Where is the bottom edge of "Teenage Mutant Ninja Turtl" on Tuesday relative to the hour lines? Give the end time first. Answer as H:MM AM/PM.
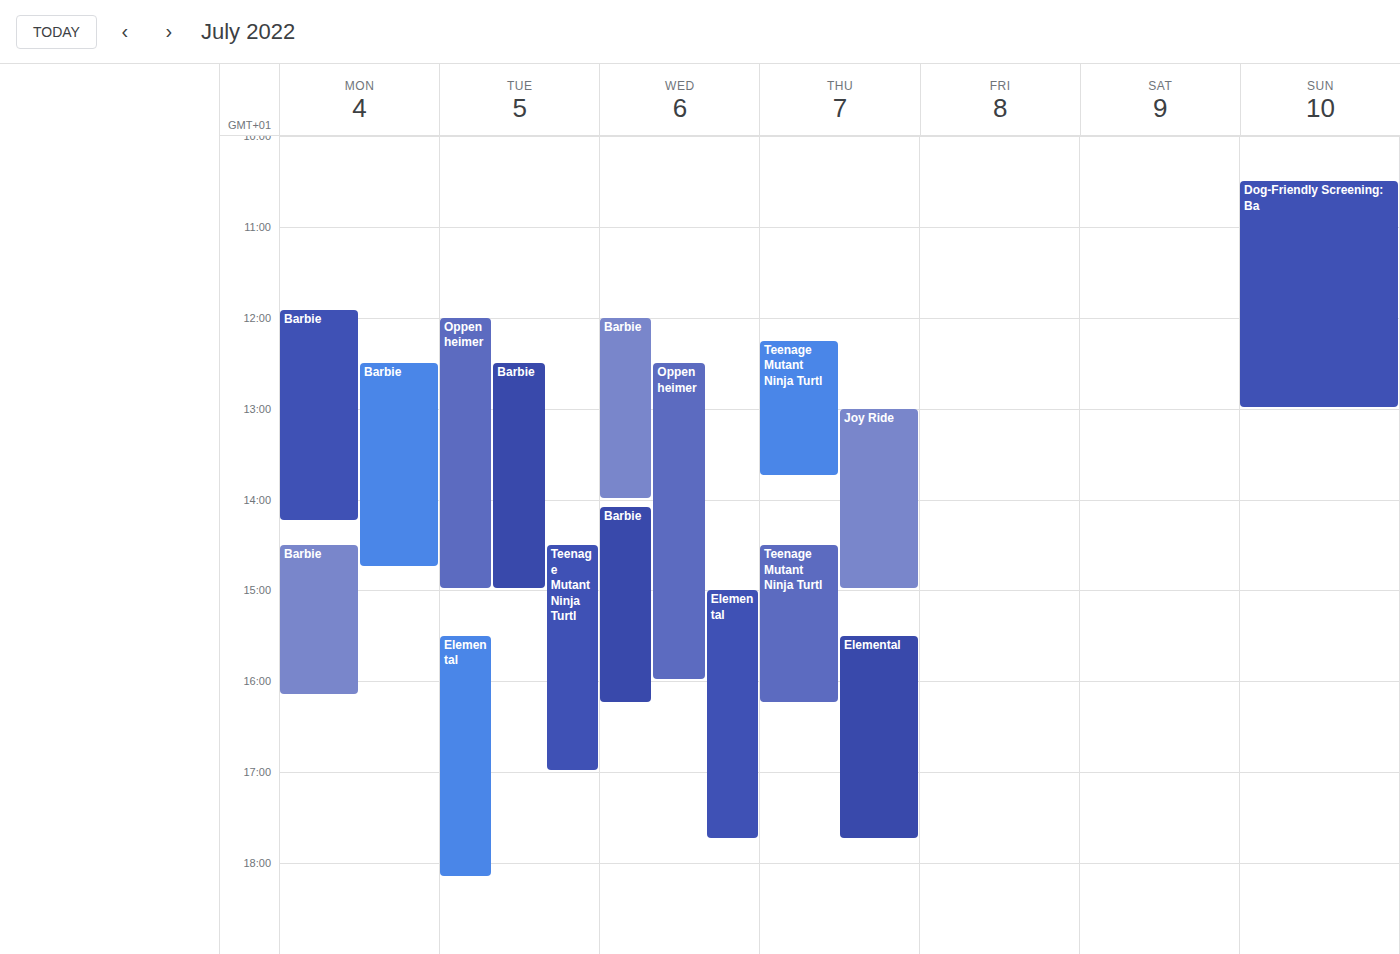
5:00 PM -- exactly on the 5 PM line.